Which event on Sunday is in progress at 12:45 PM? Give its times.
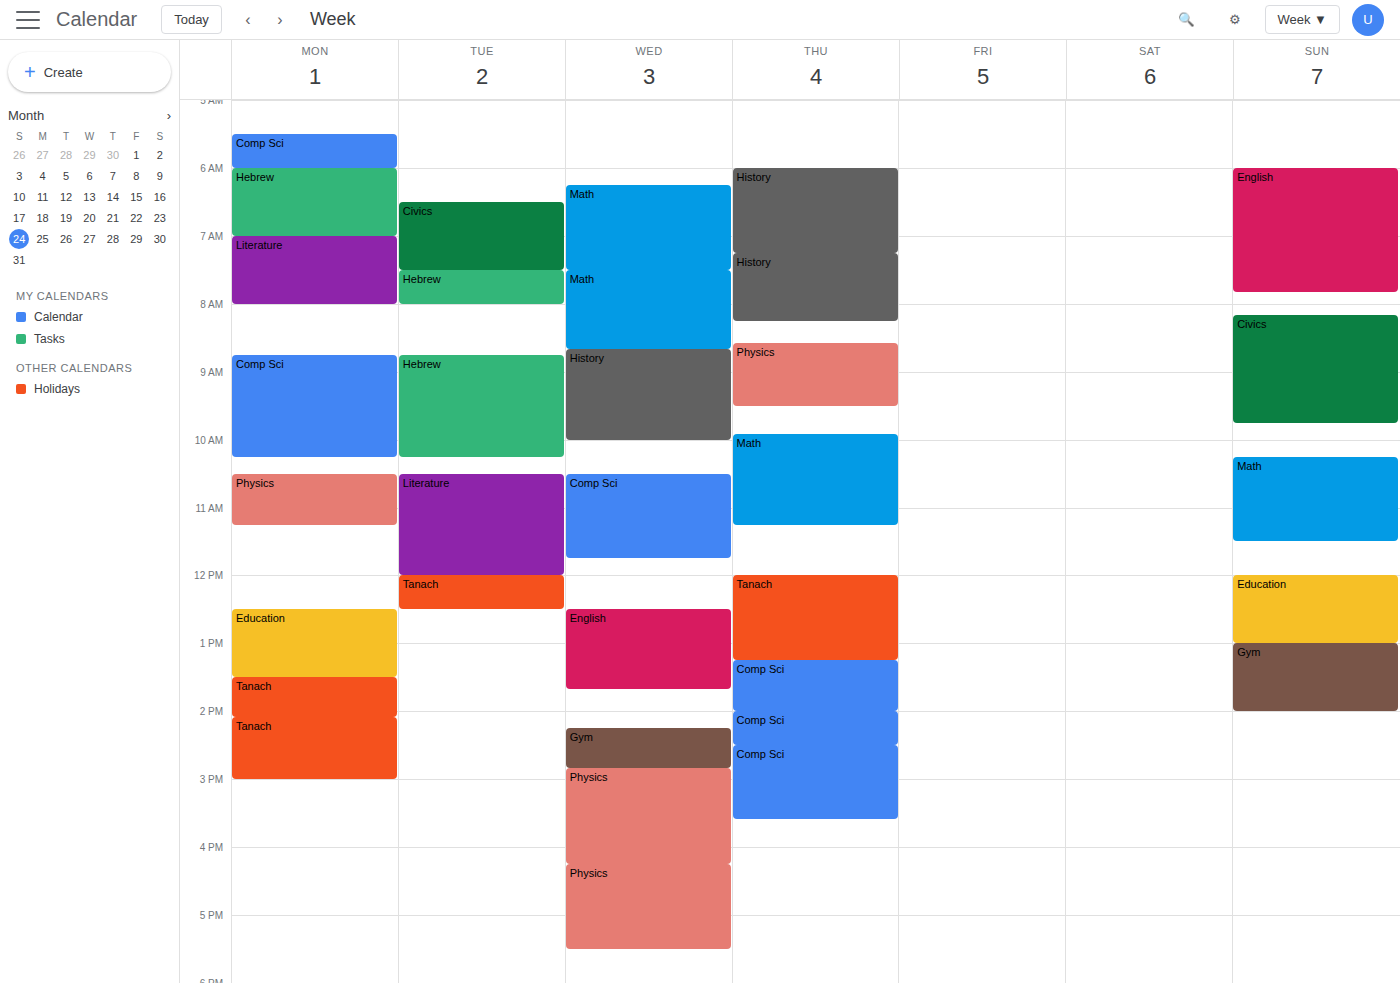
"Education", 12:00 PM to 1:00 PM